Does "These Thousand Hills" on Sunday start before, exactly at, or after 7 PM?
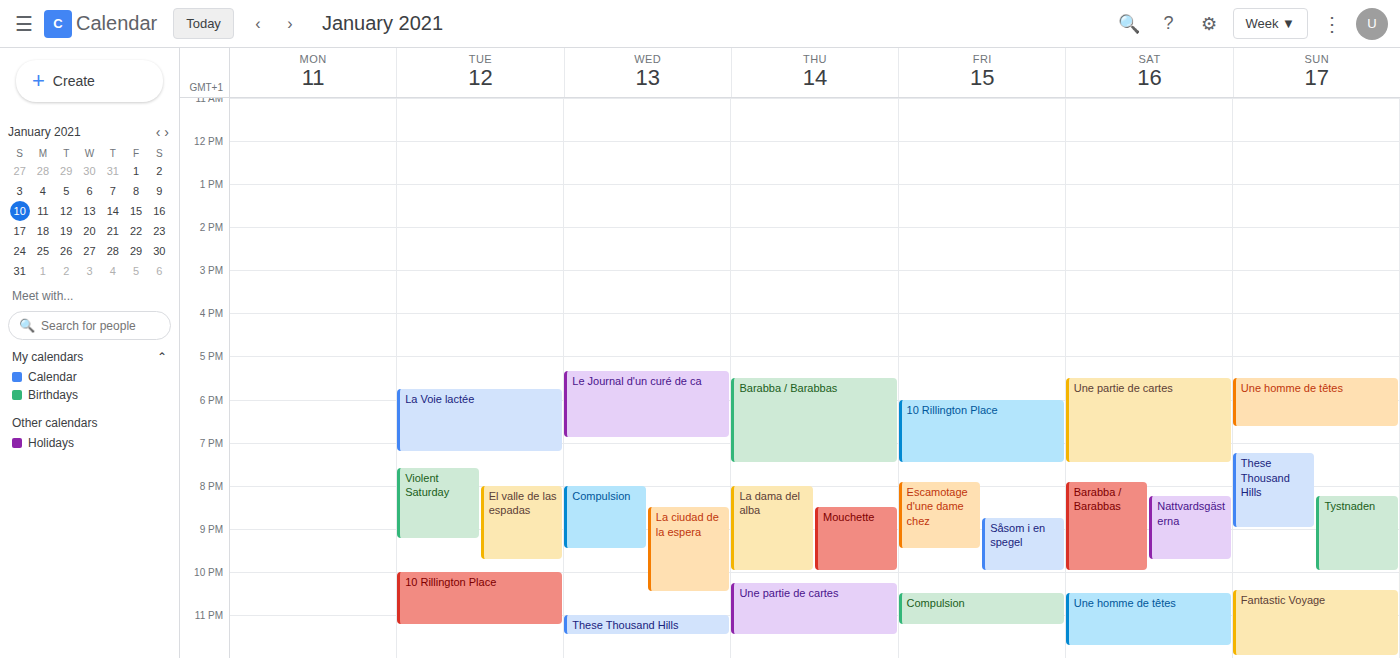
7:15 PM -- after 7 PM, 15 minutes below the 7 PM line.